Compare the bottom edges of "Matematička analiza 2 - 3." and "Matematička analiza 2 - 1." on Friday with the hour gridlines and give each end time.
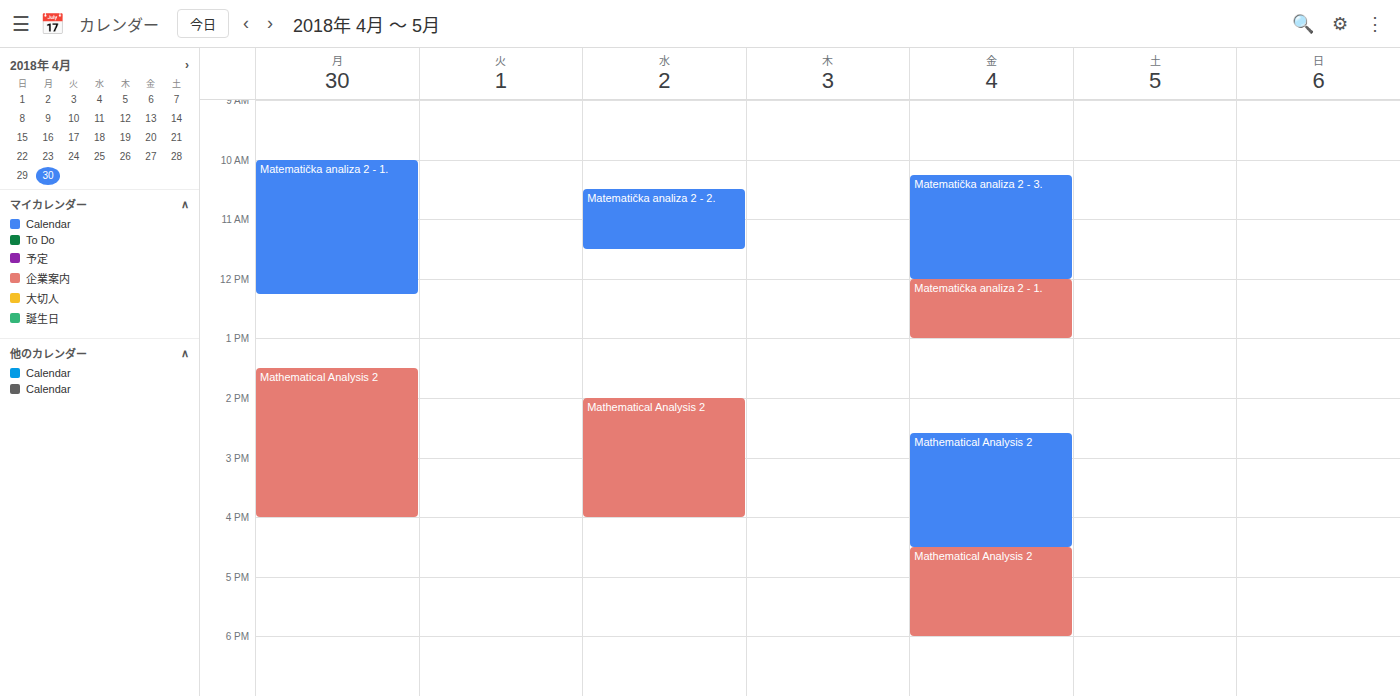
"Matematička analiza 2 - 3.": 12:00 PM, exactly on the 12 PM line. "Matematička analiza 2 - 1.": 1:00 PM, exactly on the 1 PM line.